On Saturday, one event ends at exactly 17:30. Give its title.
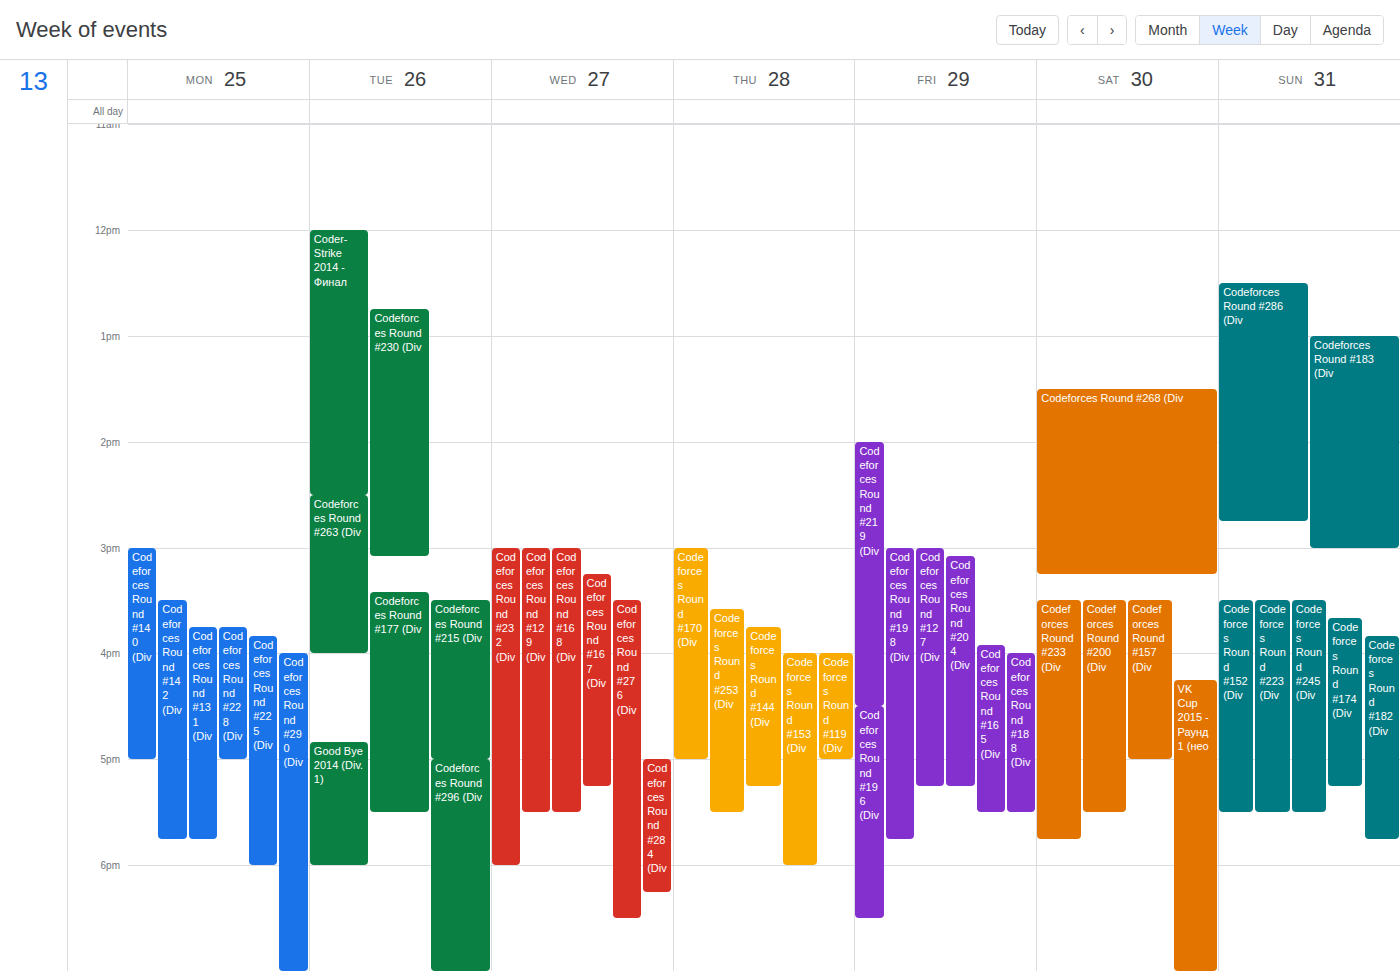
"Codeforces Round #200 (Div"